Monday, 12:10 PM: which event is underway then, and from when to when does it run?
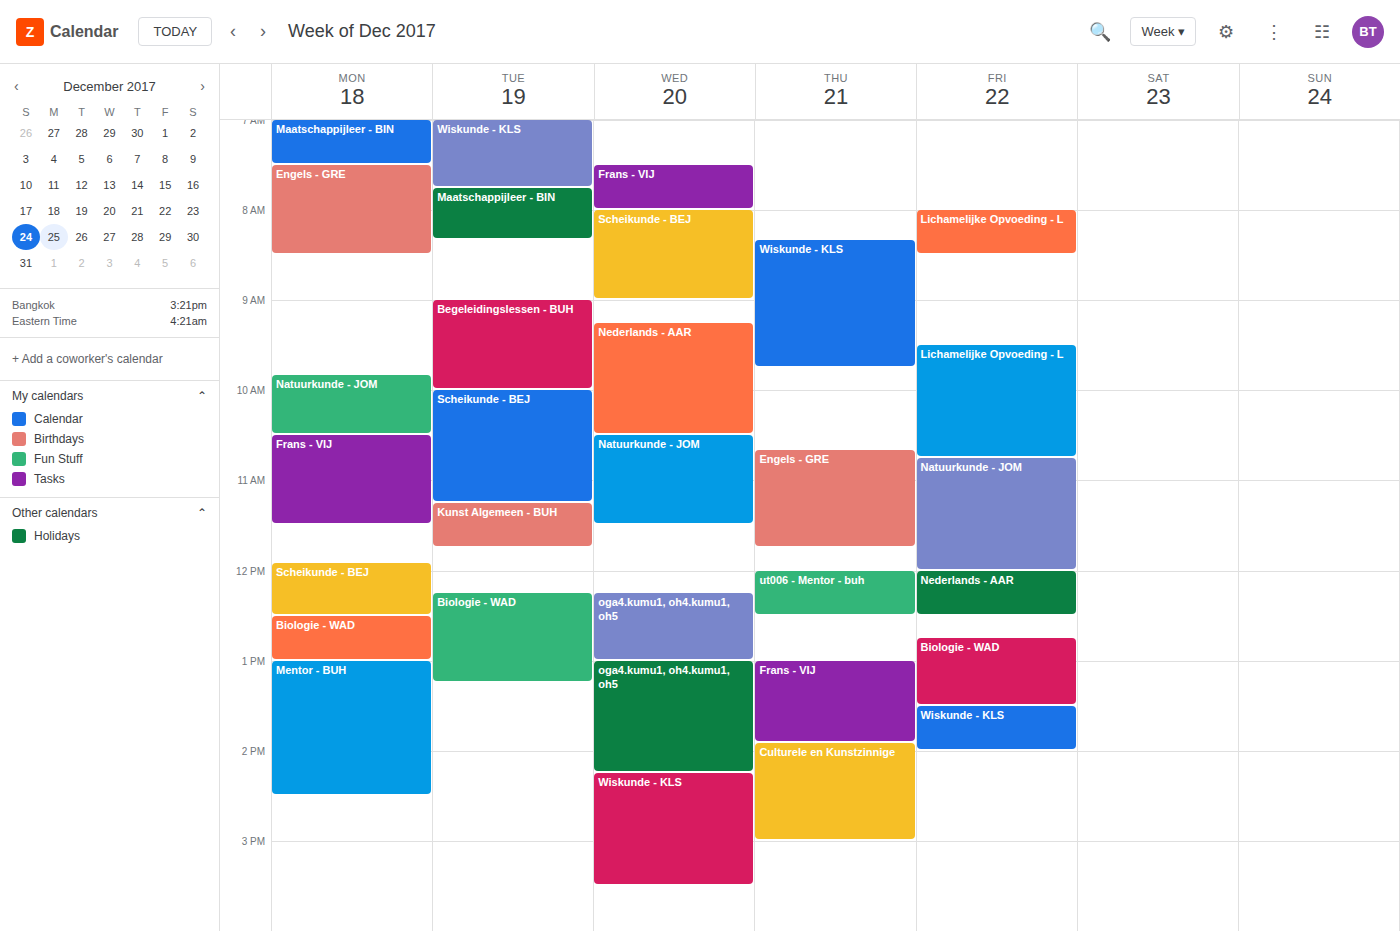
"Scheikunde - BEJ", 11:55 AM to 12:30 PM